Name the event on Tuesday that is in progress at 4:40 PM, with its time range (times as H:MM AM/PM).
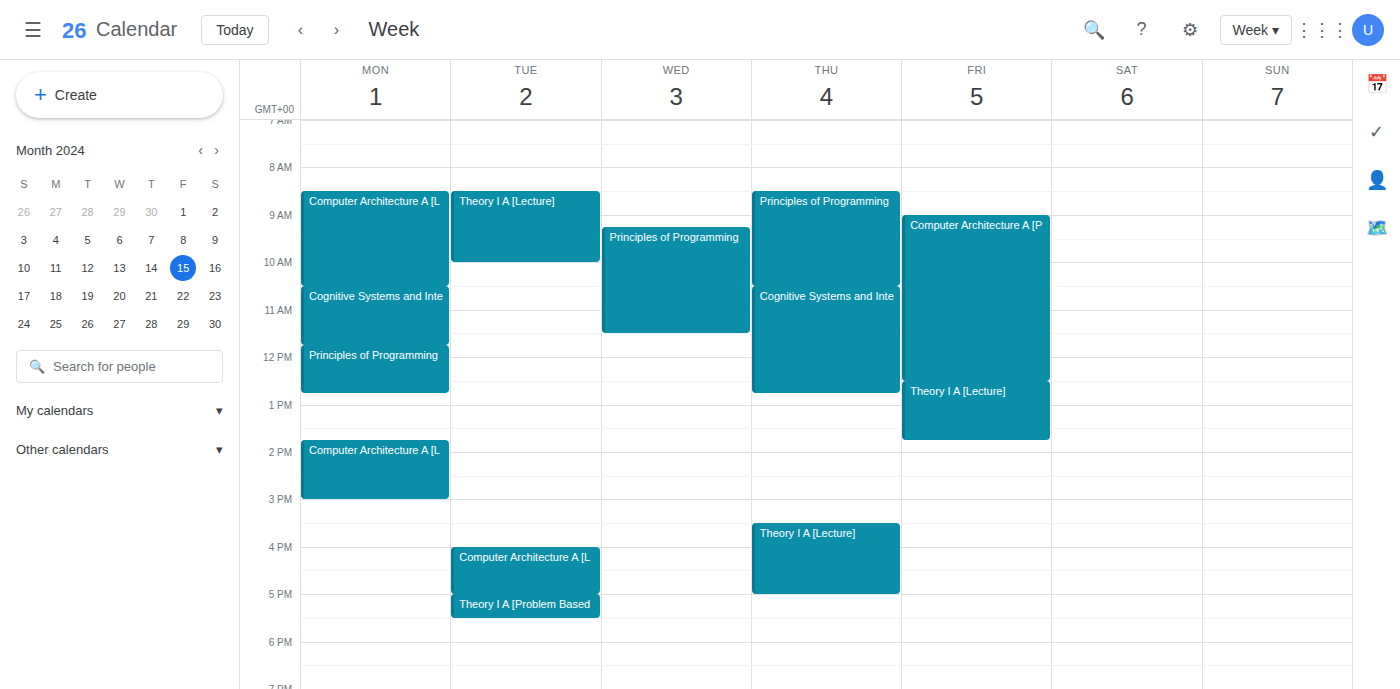
"Computer Architecture A [L", 4:00 PM to 5:00 PM